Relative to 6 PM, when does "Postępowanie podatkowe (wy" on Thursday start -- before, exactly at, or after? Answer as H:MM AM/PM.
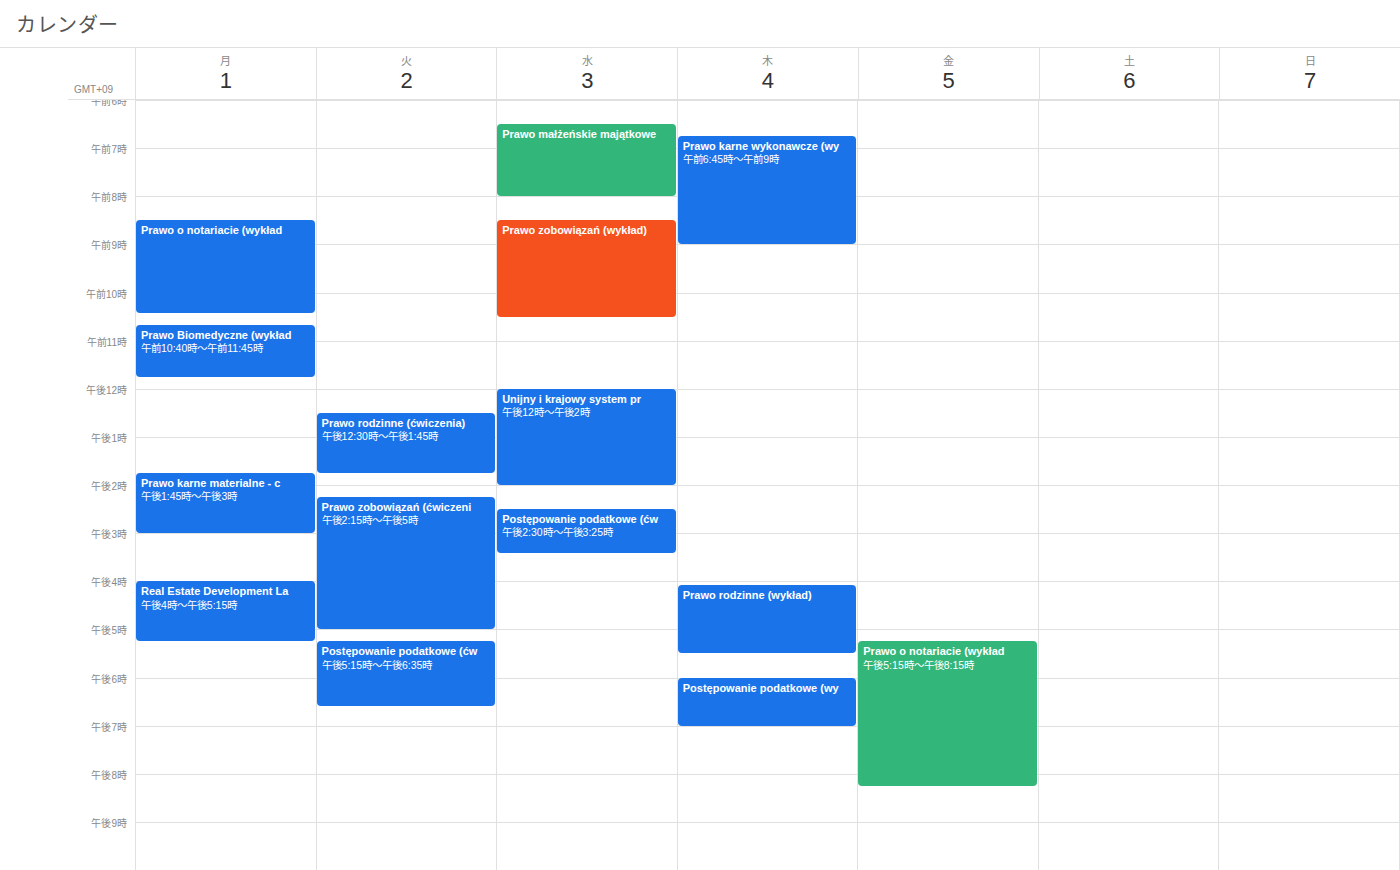
6:00 PM -- exactly at 6 PM, on the 6 PM line.